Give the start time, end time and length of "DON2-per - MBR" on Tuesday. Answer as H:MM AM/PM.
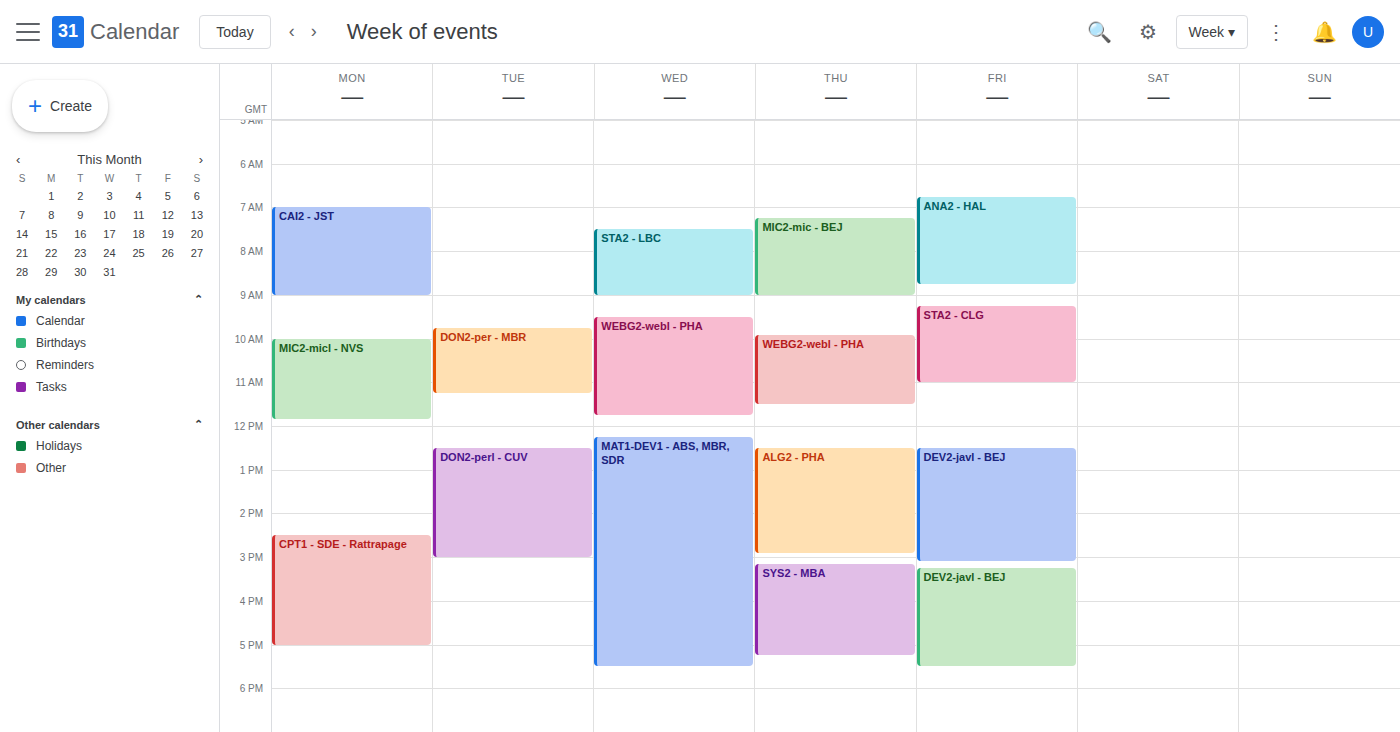
9:45 AM to 11:15 AM, 1 hour 30 minutes